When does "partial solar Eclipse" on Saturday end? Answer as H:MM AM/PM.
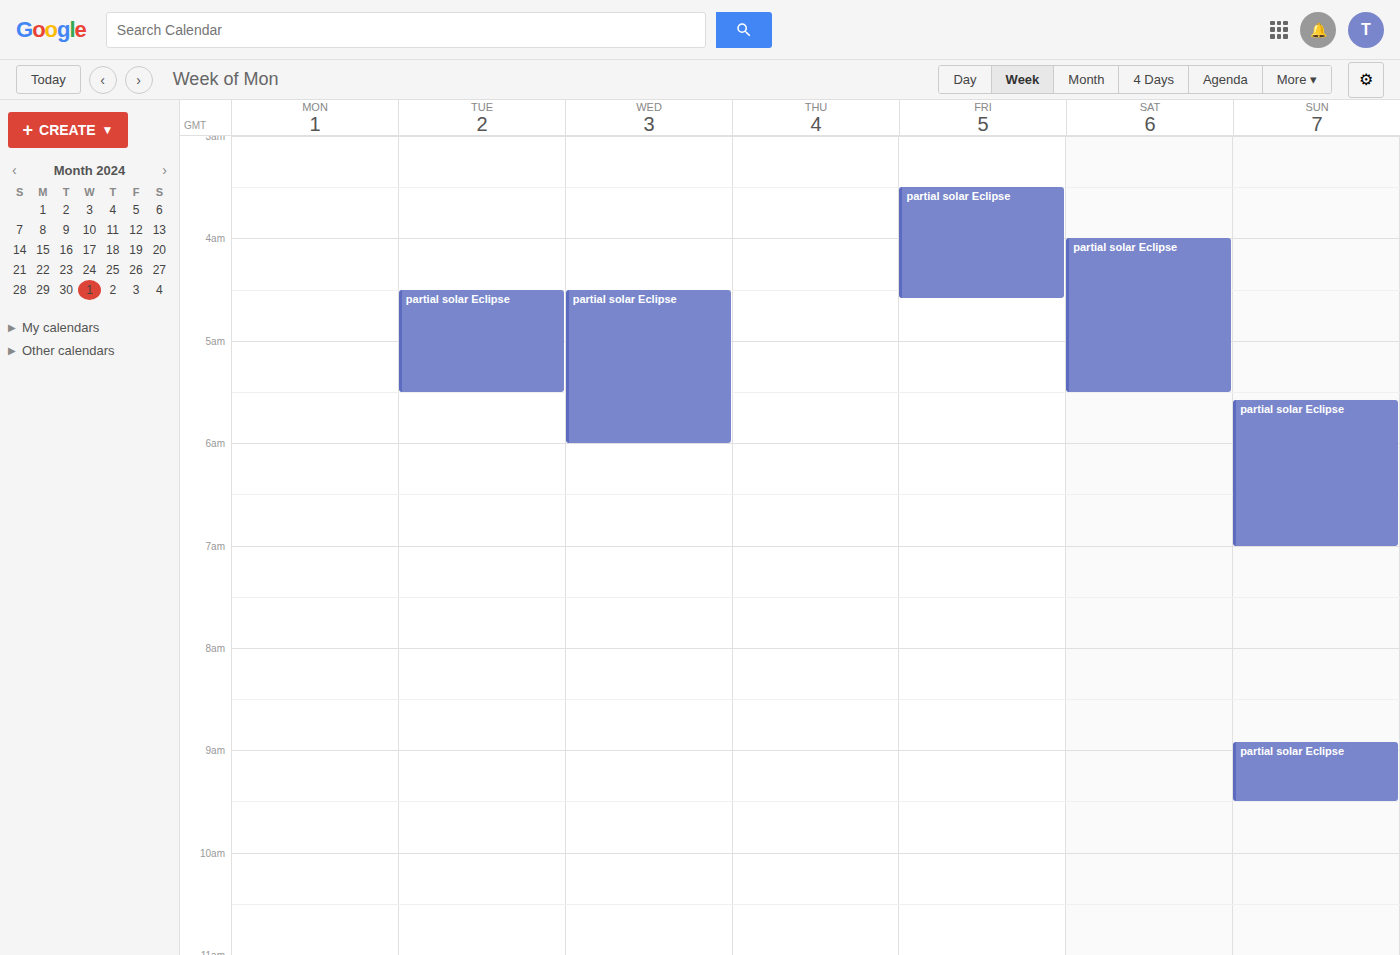
5:30 AM